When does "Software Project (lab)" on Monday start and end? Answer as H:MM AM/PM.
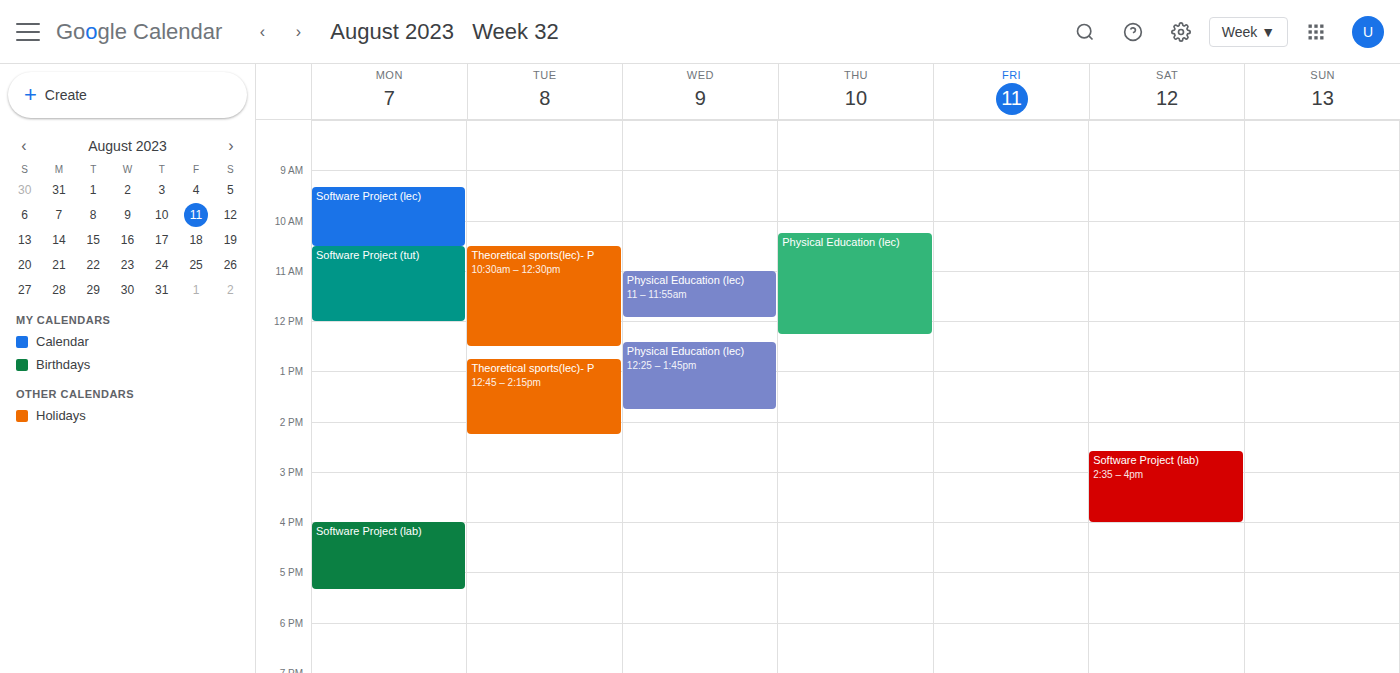
4:00 PM to 5:20 PM